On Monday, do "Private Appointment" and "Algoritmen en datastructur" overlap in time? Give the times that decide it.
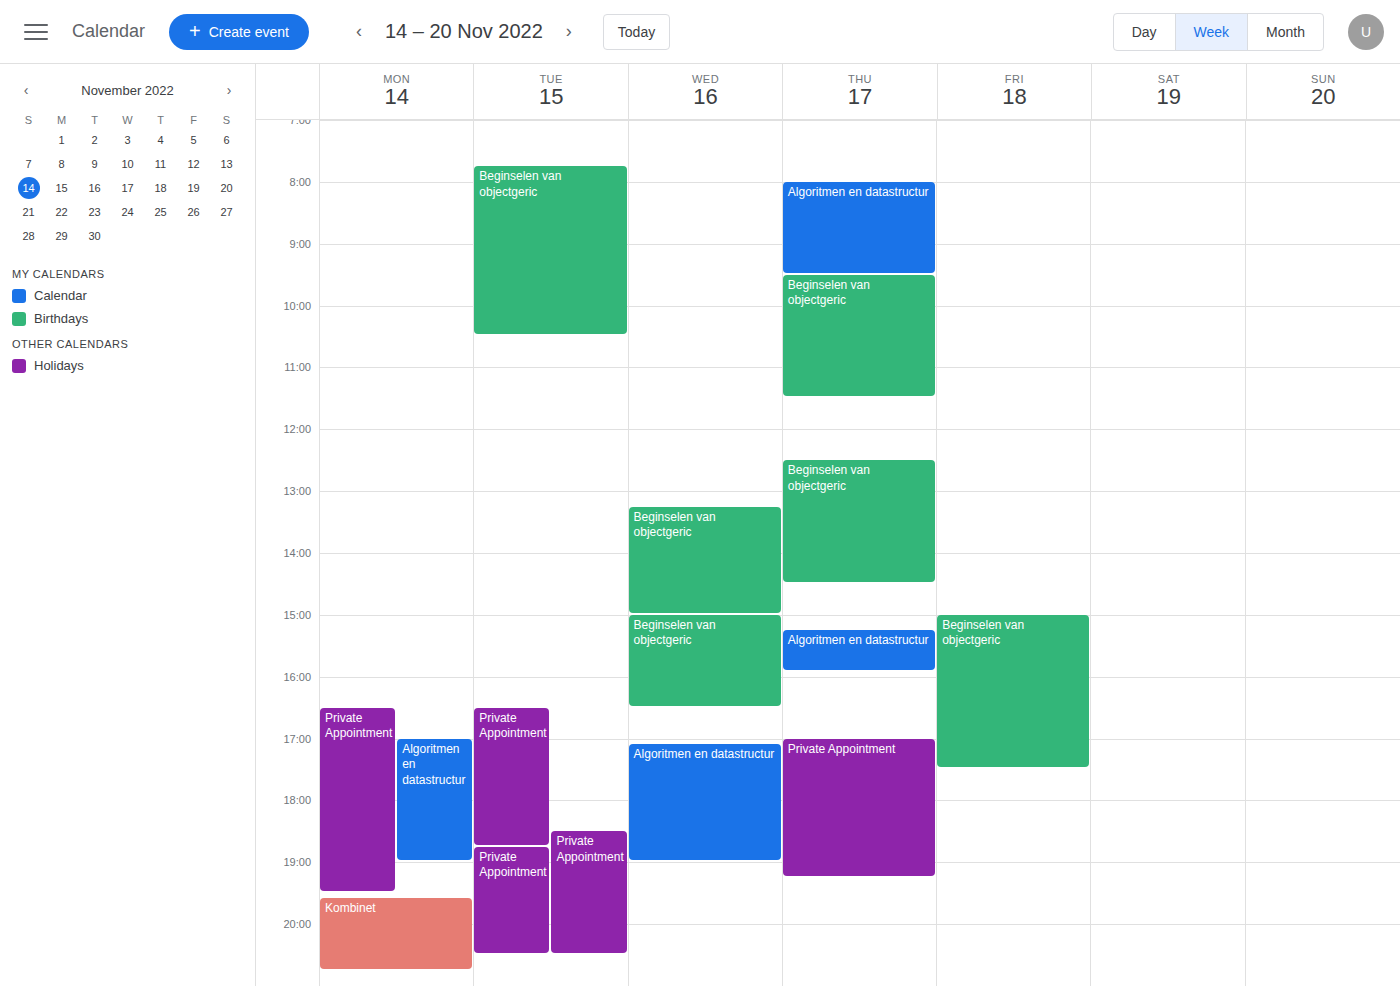
"Algoritmen en datastructur" runs 5:00 PM to 7:00 PM, inside "Private Appointment" -- they overlap.